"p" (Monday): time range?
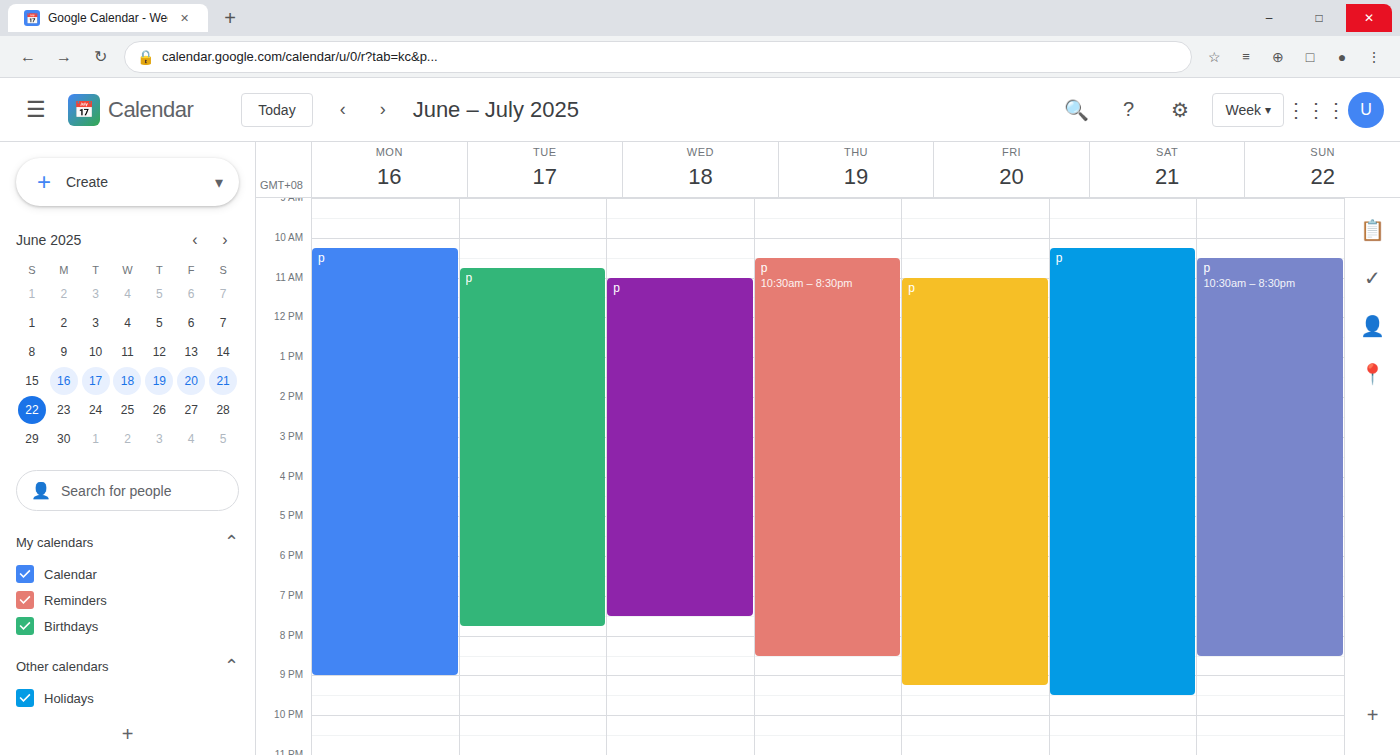
10:15 to 21:00